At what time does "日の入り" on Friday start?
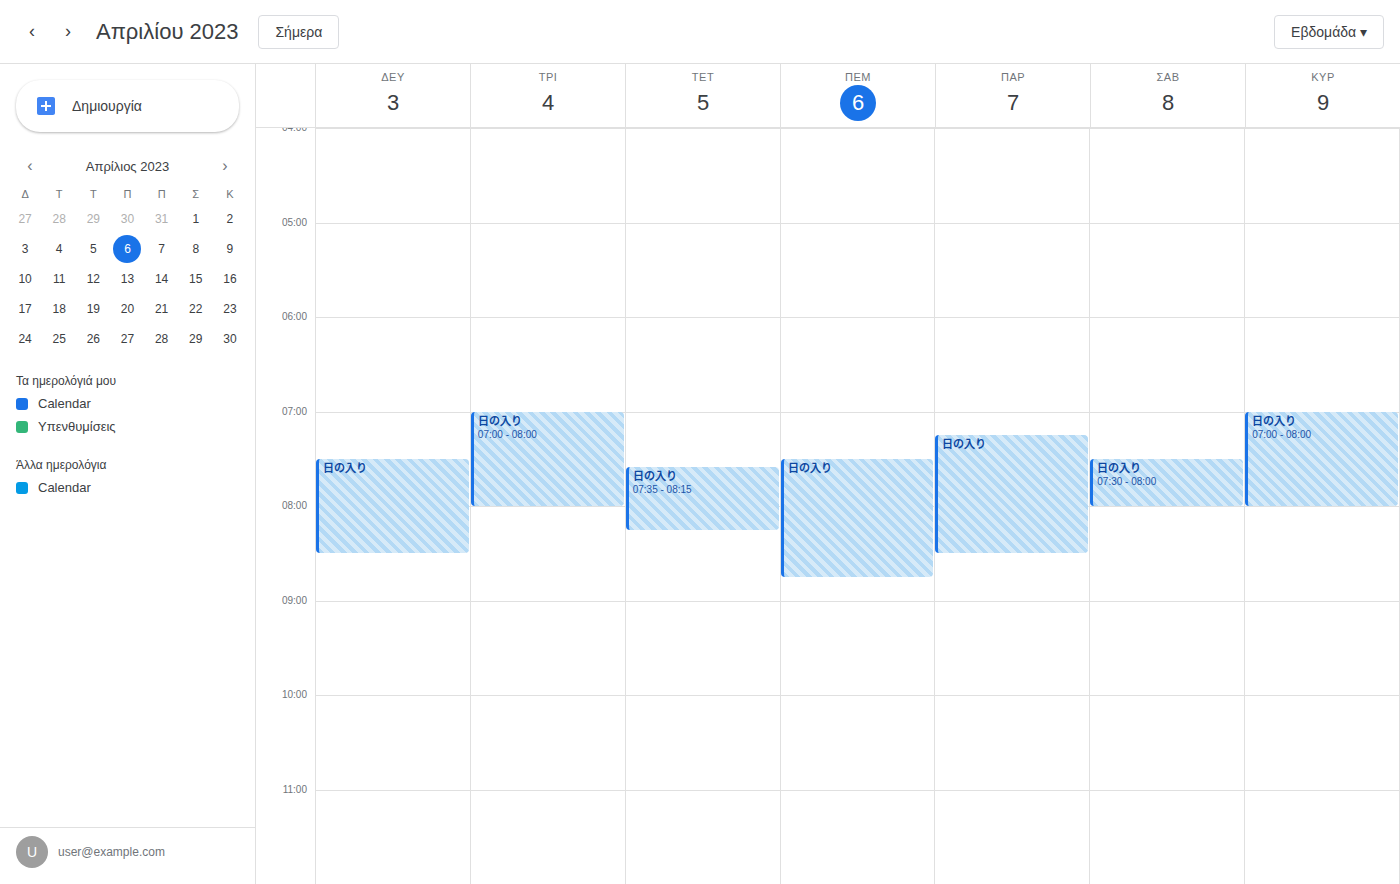
7:15 AM